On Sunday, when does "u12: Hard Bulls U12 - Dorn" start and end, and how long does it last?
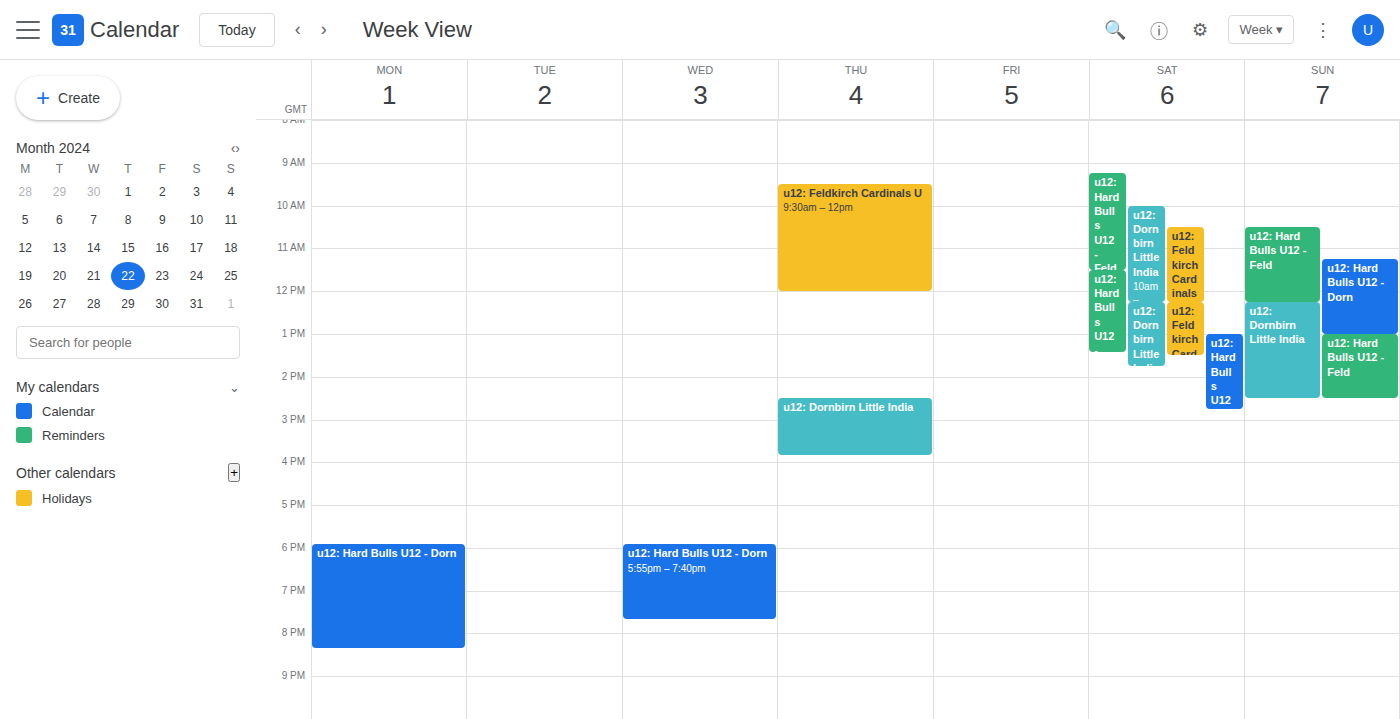
11:15 AM to 1:00 PM, 1 hour 45 minutes